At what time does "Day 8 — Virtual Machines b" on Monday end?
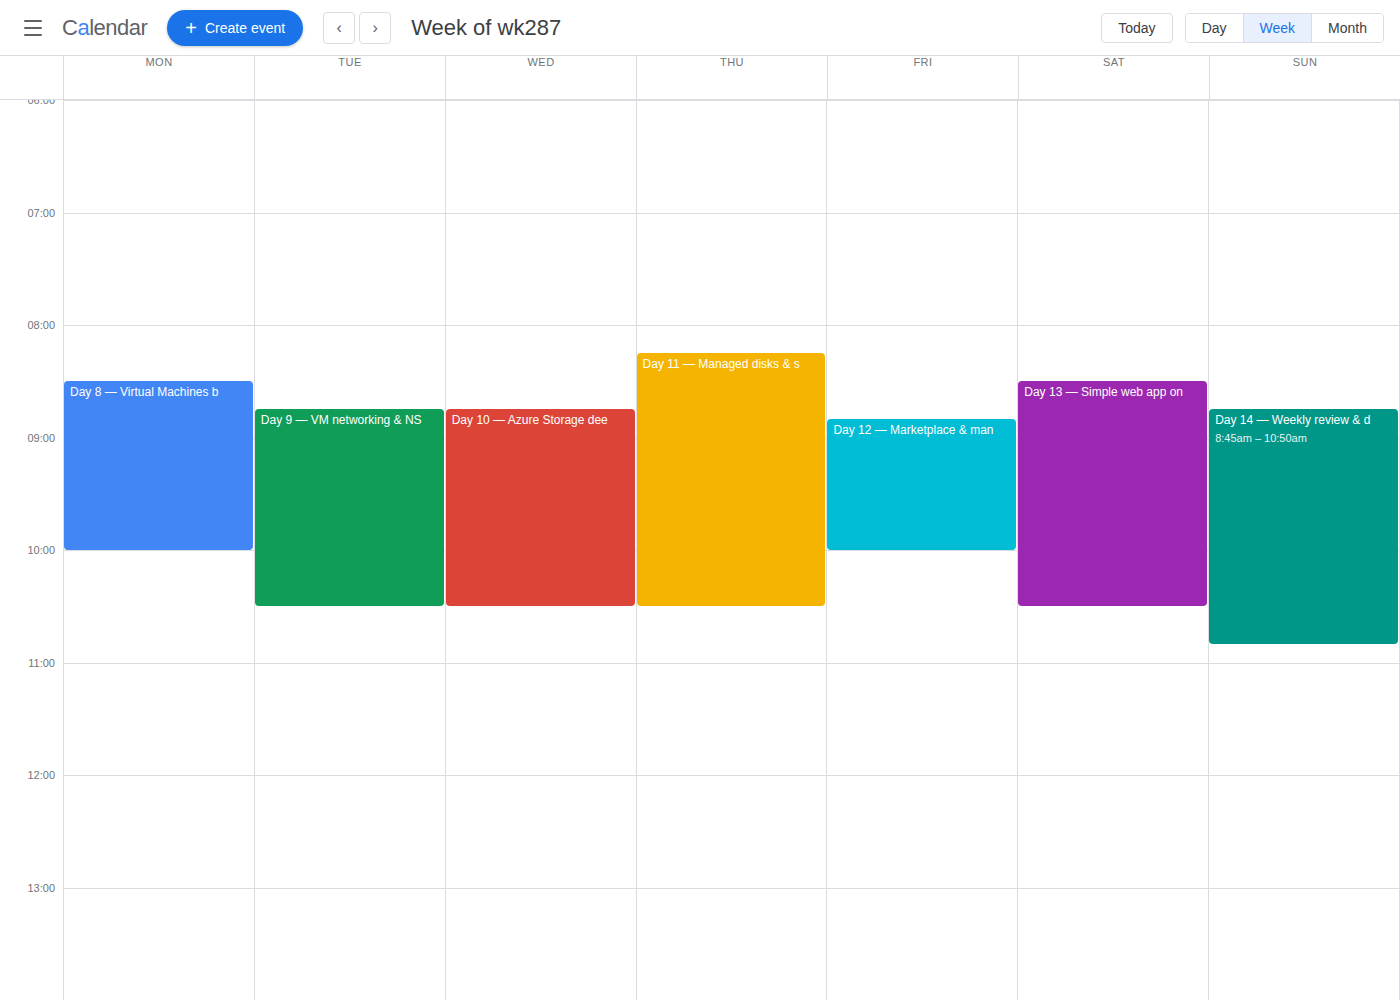
10:00 AM